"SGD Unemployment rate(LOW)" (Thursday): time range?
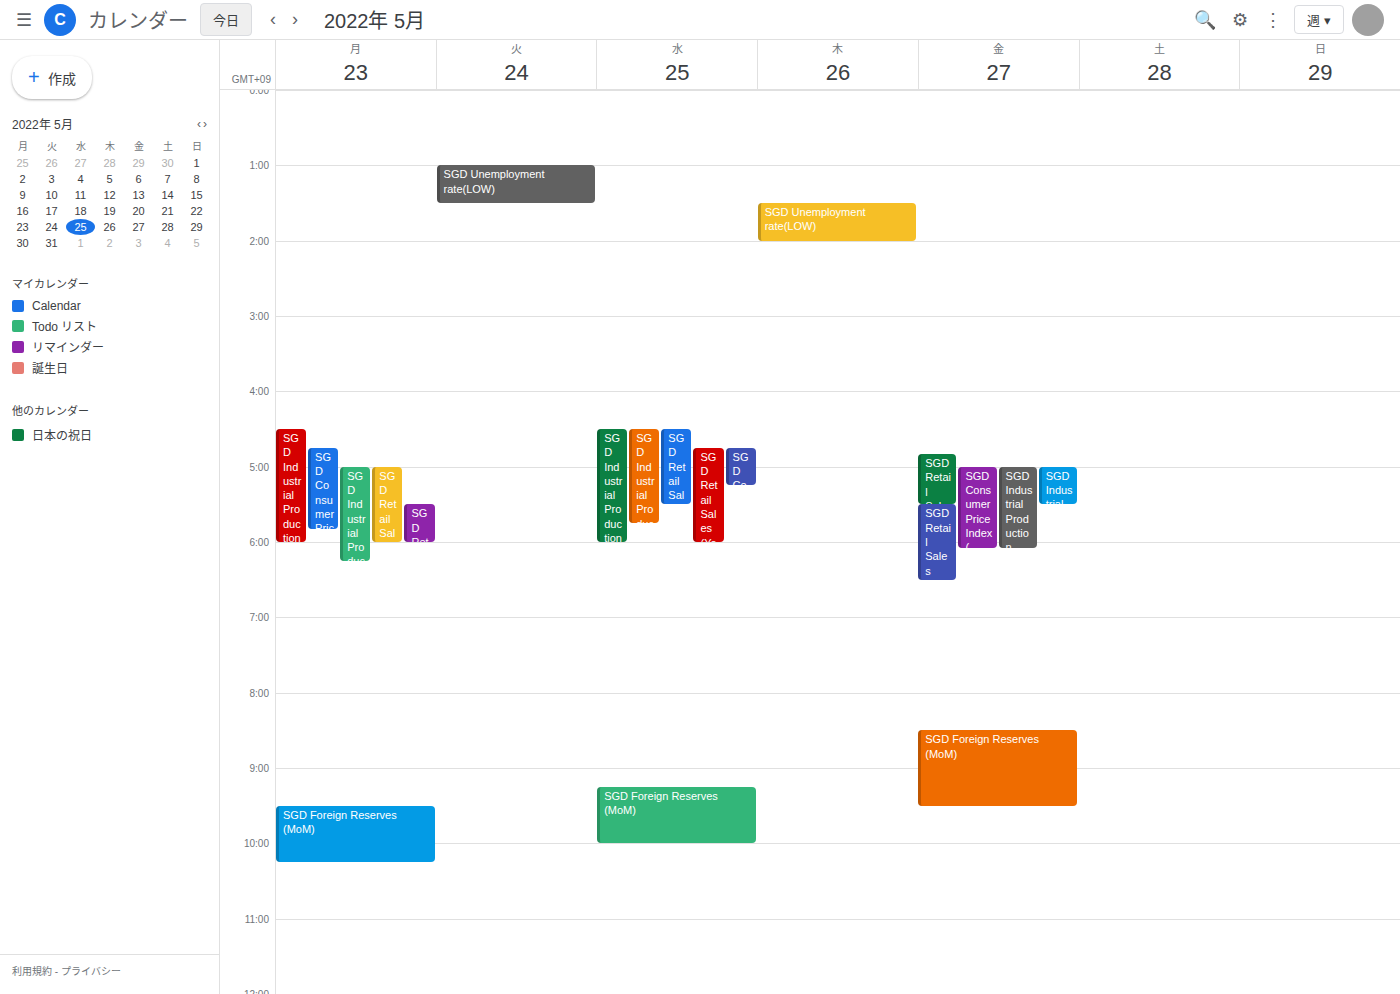
1:30 AM to 2:00 AM